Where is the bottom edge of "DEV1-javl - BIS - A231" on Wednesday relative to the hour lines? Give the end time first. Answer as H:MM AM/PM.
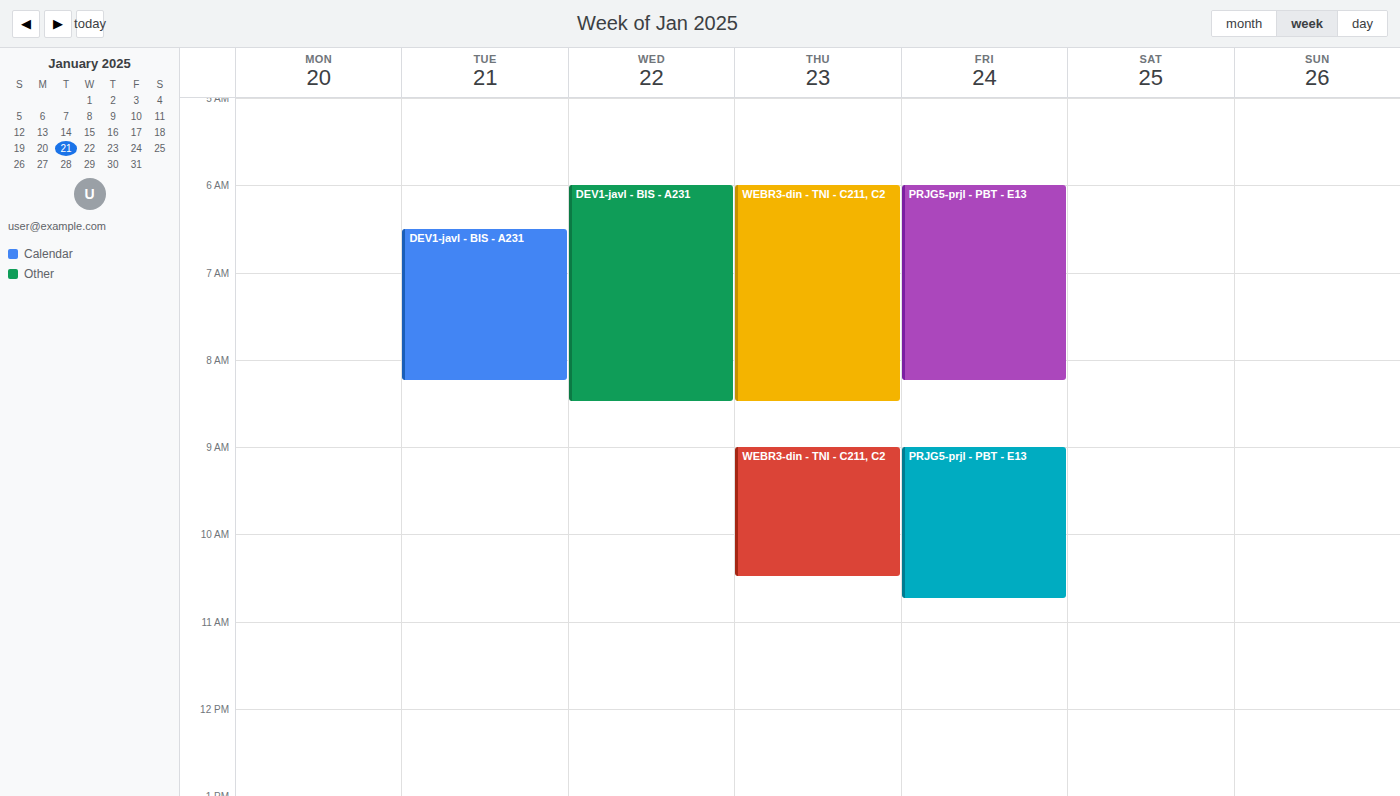
8:30 AM -- halfway between the 8 AM and 9 AM lines.